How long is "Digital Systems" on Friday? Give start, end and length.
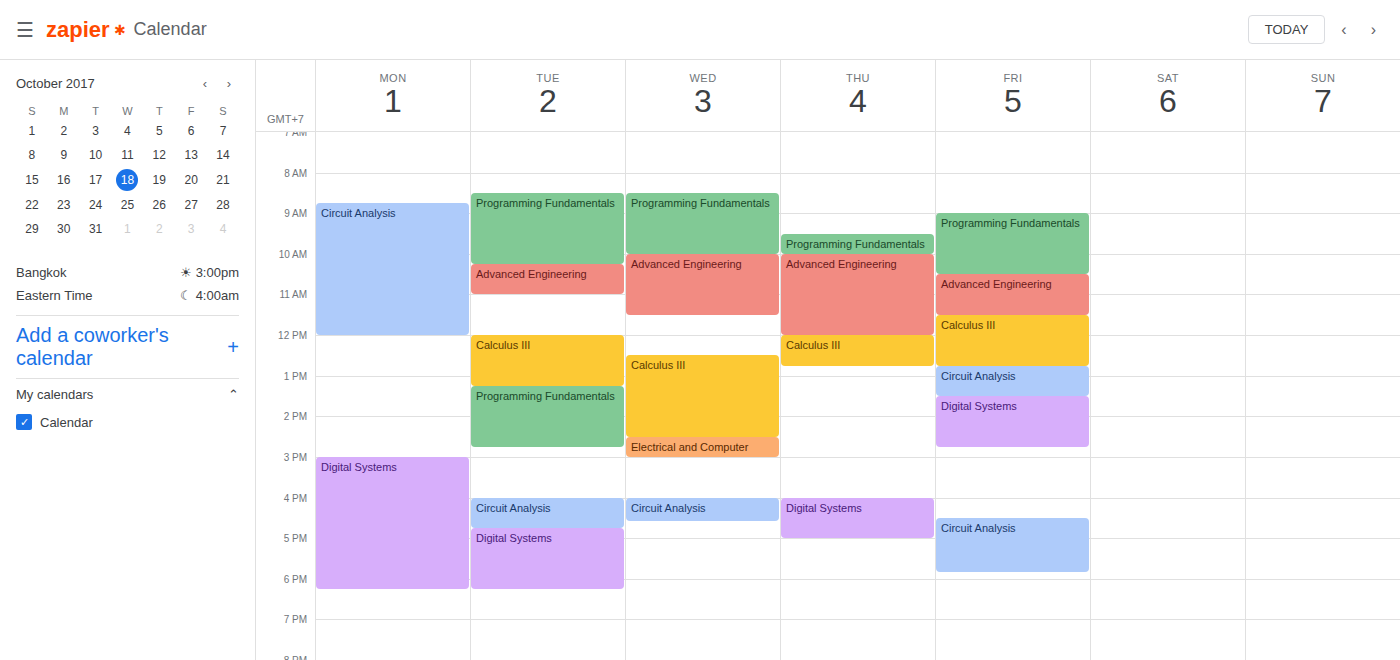
1:30 PM to 2:45 PM, 1 hour 15 minutes